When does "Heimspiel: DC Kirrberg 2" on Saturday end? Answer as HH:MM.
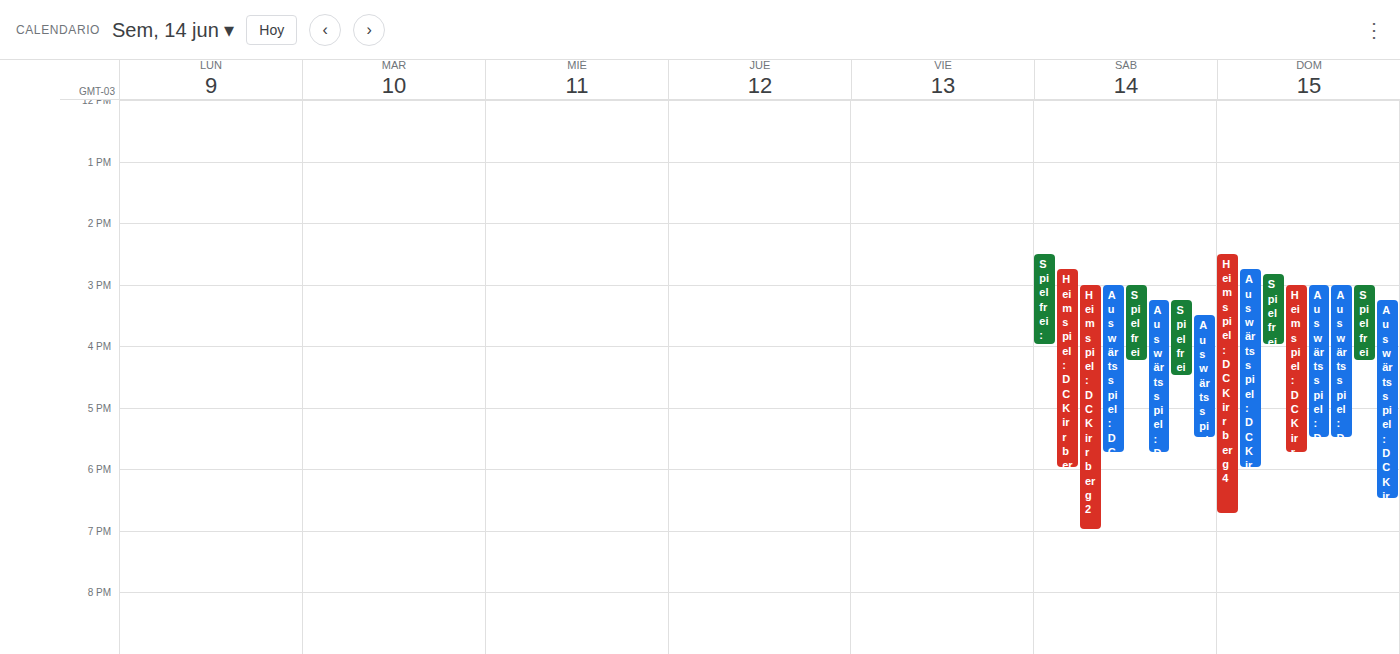
19:00